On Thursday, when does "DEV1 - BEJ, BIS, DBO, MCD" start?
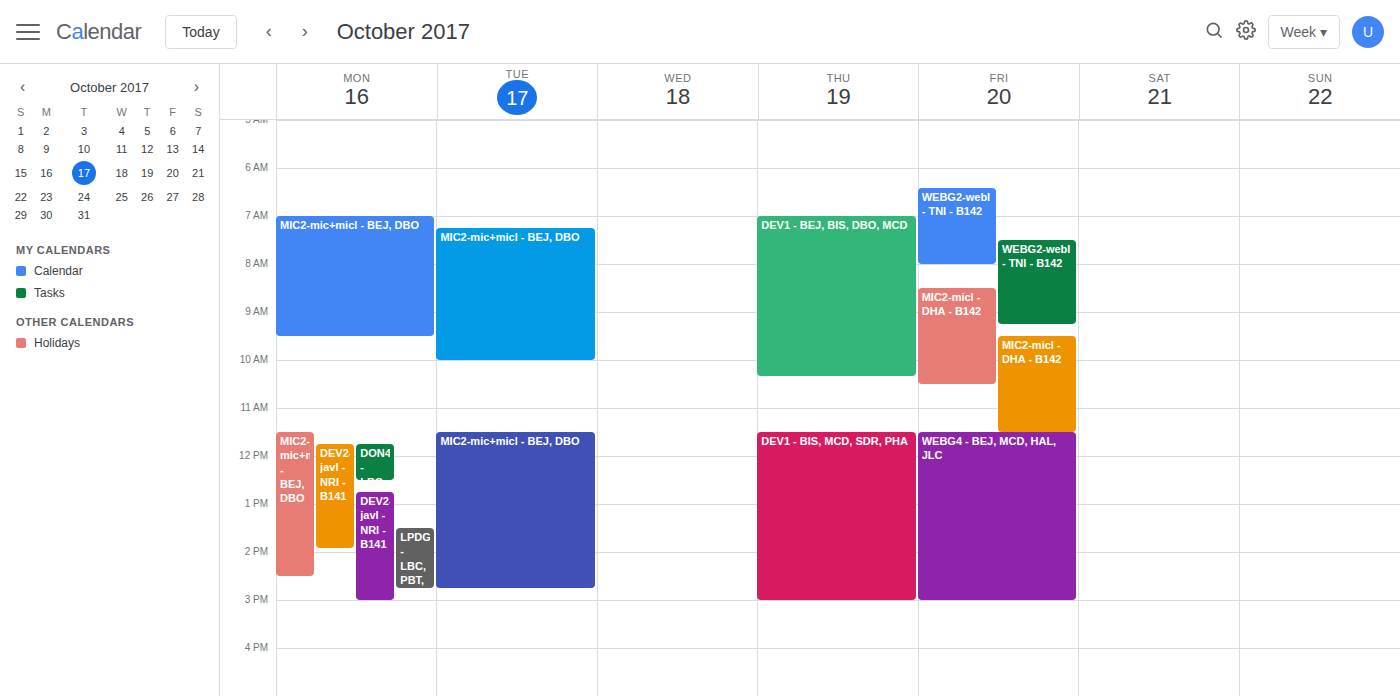
7:00 AM